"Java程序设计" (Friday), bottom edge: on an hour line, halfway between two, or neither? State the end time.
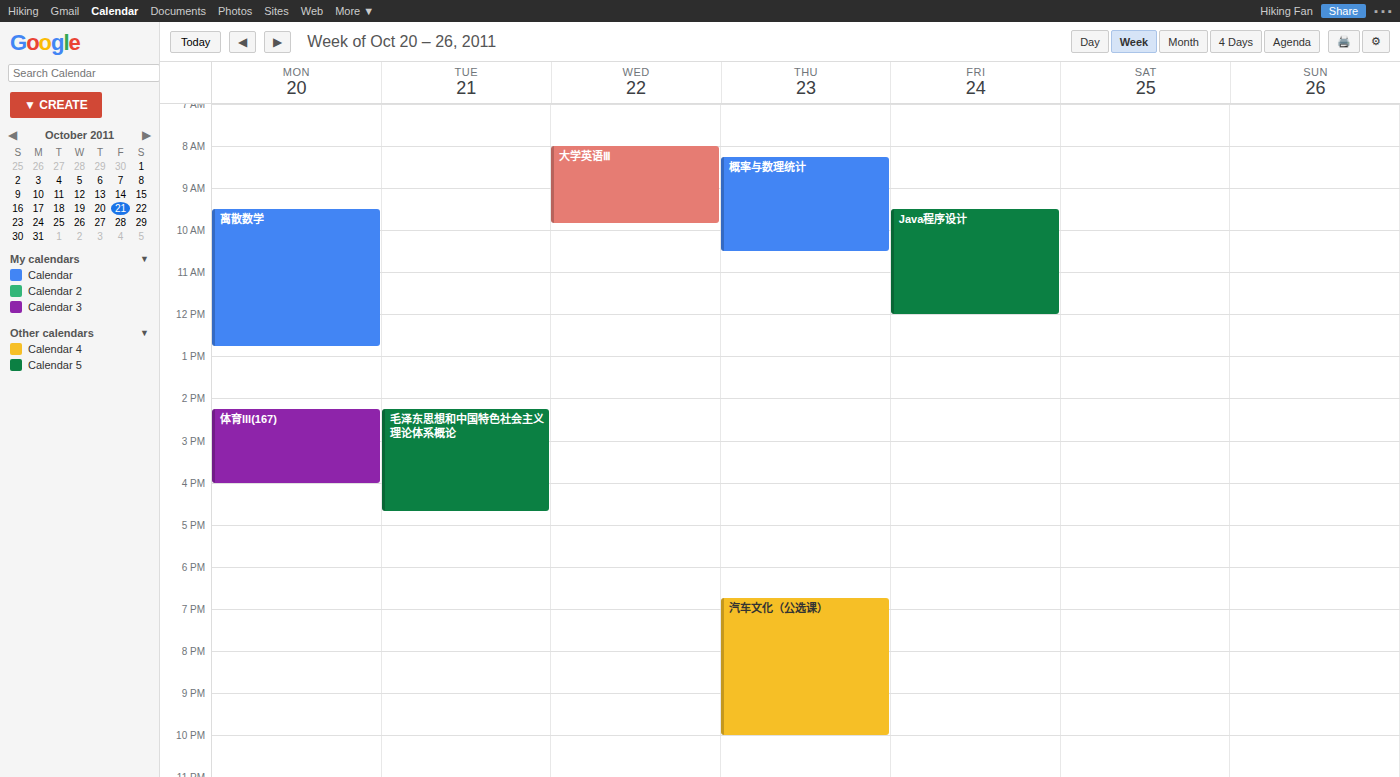
12:00 PM -- exactly on the 12 PM line.